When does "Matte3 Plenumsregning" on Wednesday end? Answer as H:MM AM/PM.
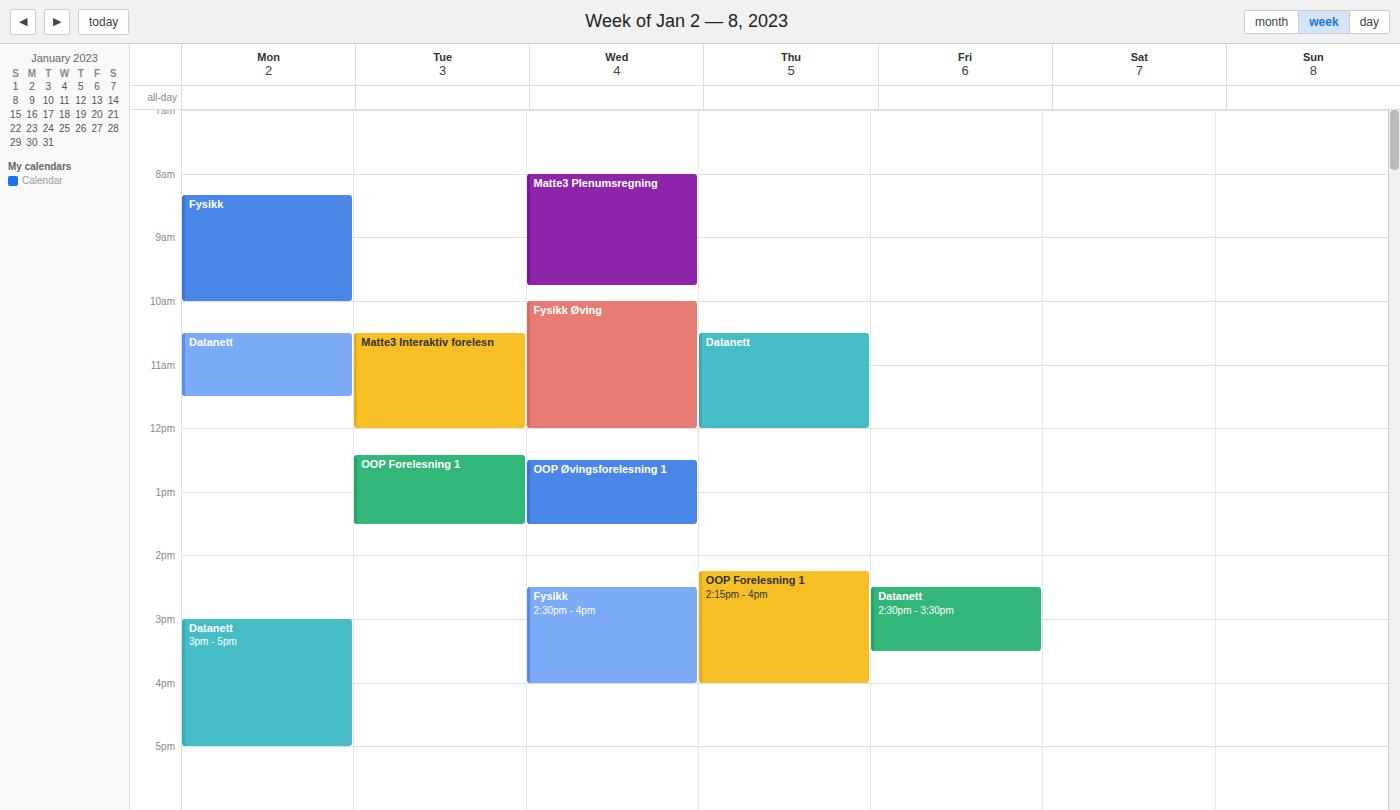
9:45 AM